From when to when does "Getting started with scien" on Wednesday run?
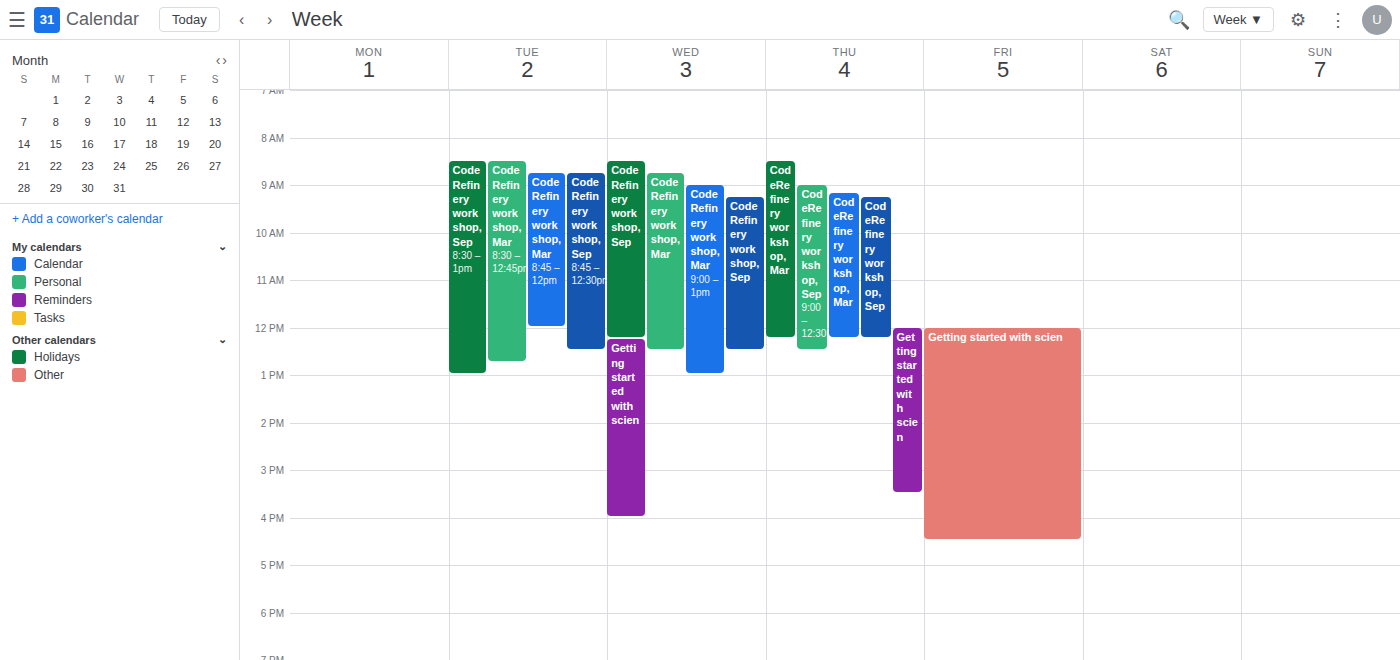
12:15 PM to 4:00 PM